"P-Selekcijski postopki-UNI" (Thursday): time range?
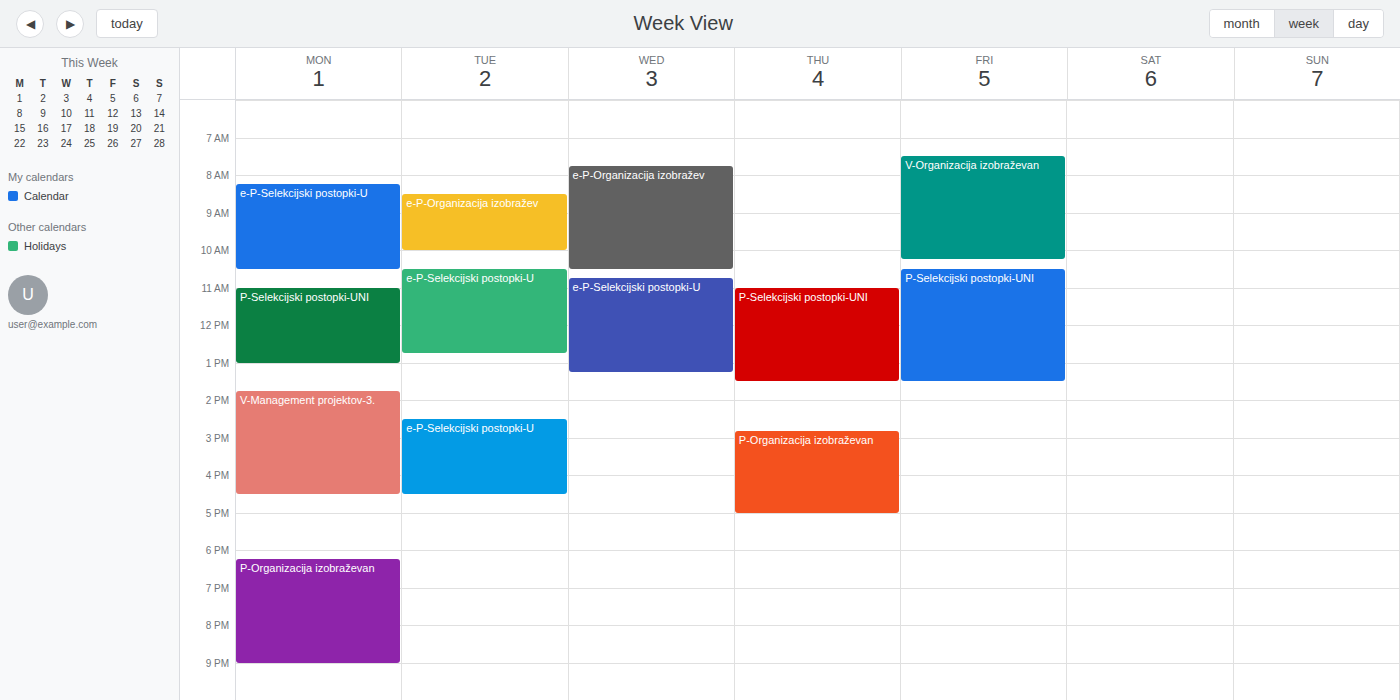
11:00 AM to 1:30 PM